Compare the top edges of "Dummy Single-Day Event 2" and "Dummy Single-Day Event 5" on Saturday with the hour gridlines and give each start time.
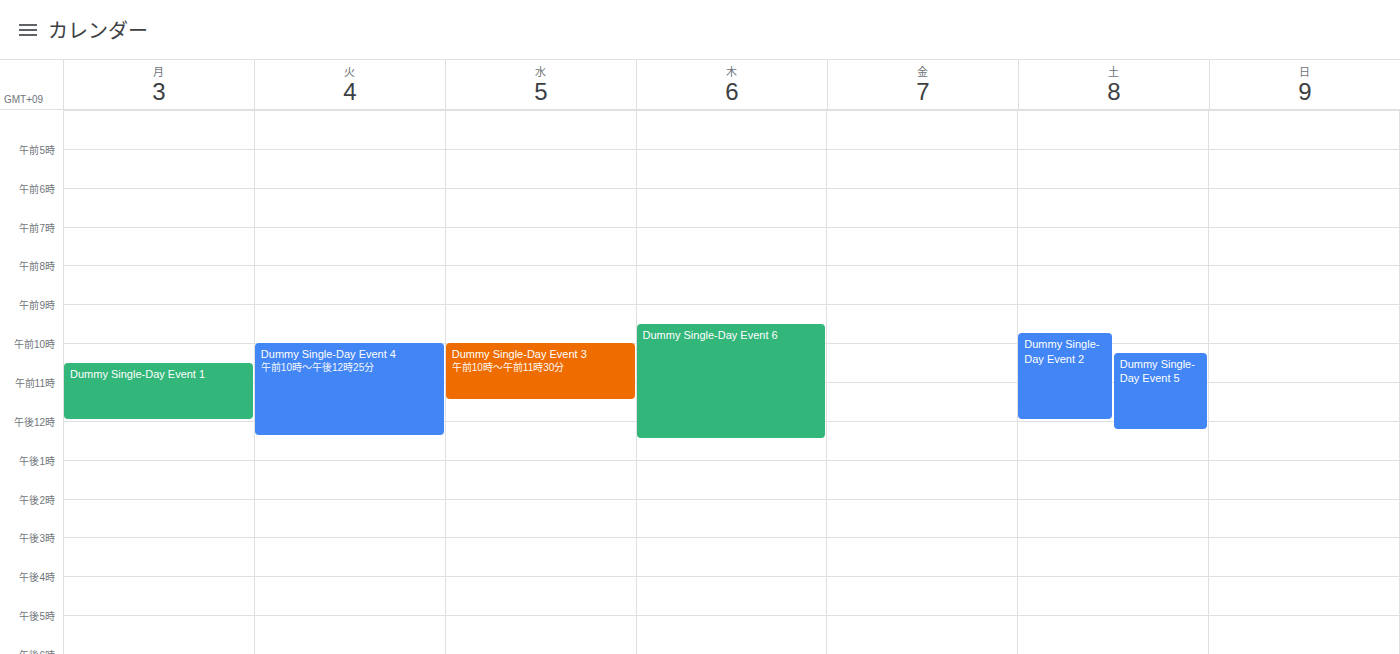
"Dummy Single-Day Event 2": 9:45 AM, neither: three quarters of the way from the 9 AM line to the 10 AM line. "Dummy Single-Day Event 5": 10:15 AM, neither: a quarter of the way from the 10 AM line to the 11 AM line.